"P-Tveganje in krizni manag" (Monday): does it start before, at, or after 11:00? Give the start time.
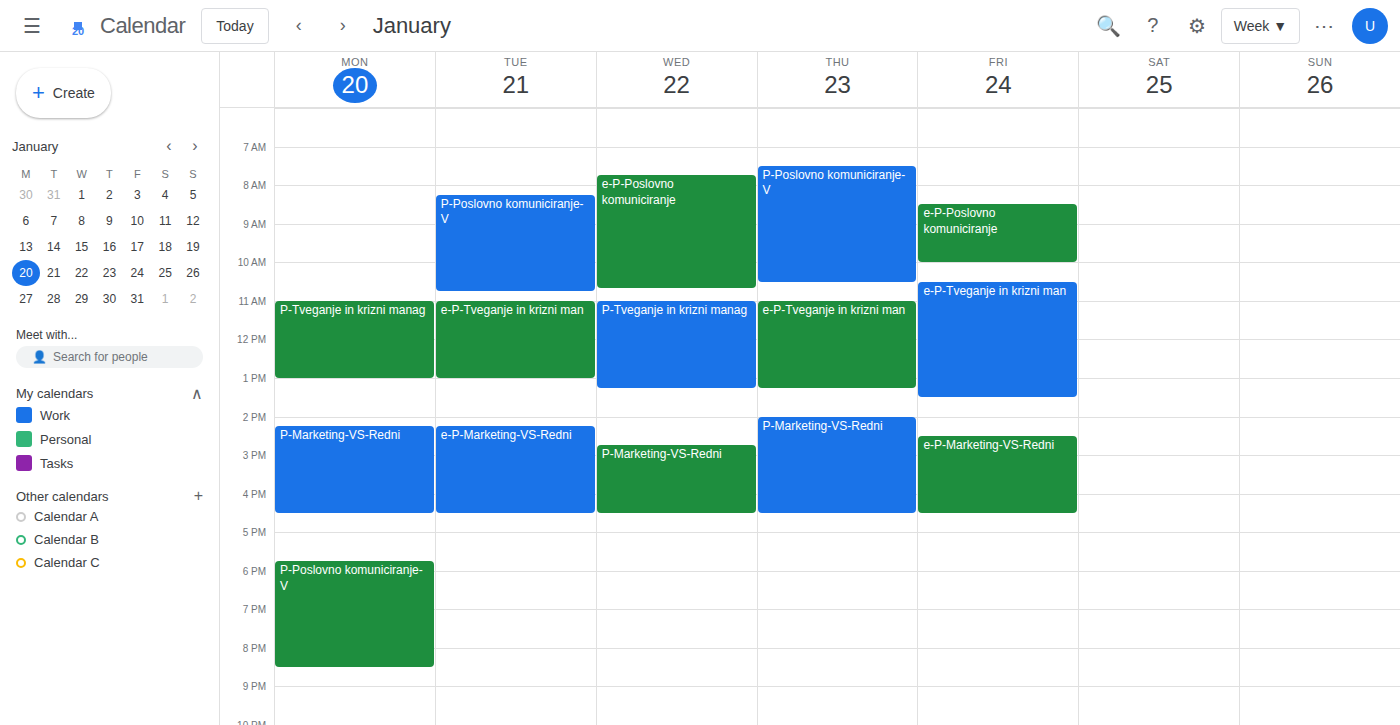
11:00 -- exactly at 11:00, on the 11:00 line.